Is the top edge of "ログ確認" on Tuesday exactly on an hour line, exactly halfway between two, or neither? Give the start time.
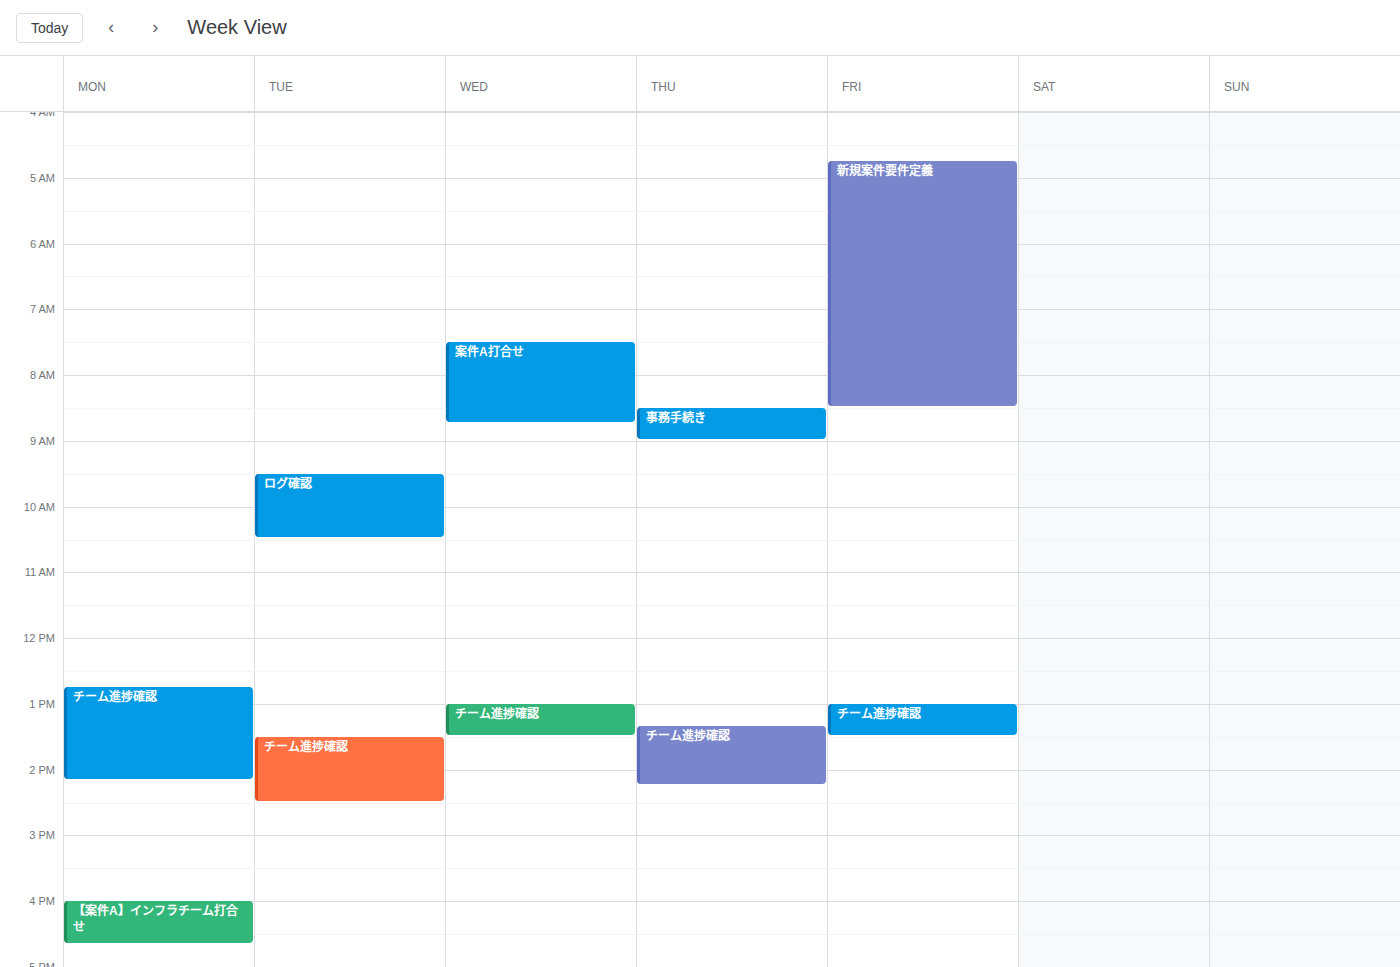
9:30 AM -- halfway between the 9 AM and 10 AM lines.